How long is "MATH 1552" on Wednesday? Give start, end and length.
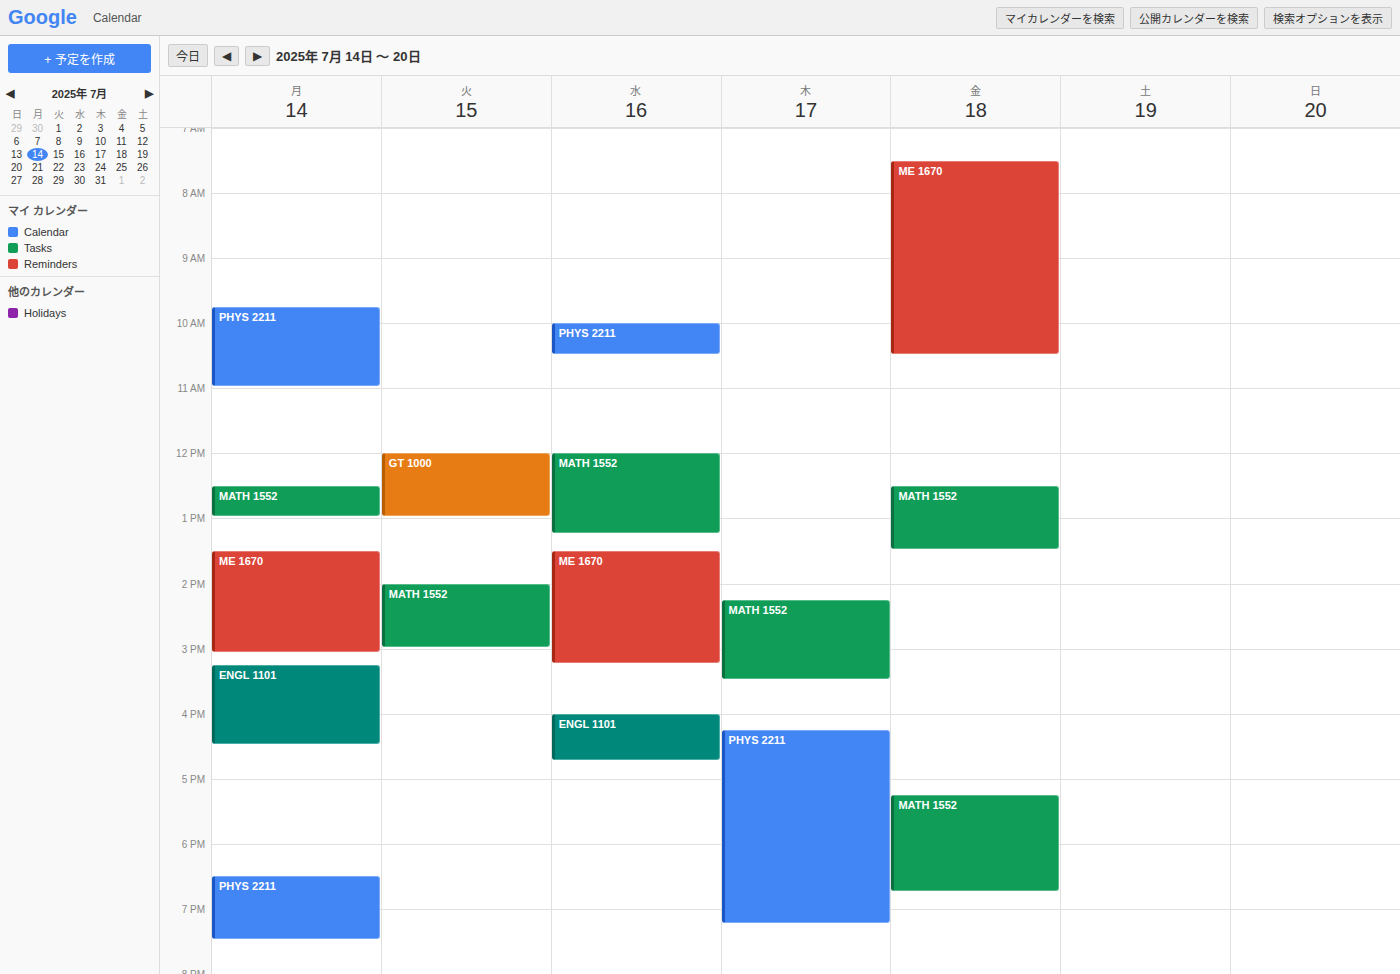
12:00 PM to 1:15 PM, 1 hour 15 minutes